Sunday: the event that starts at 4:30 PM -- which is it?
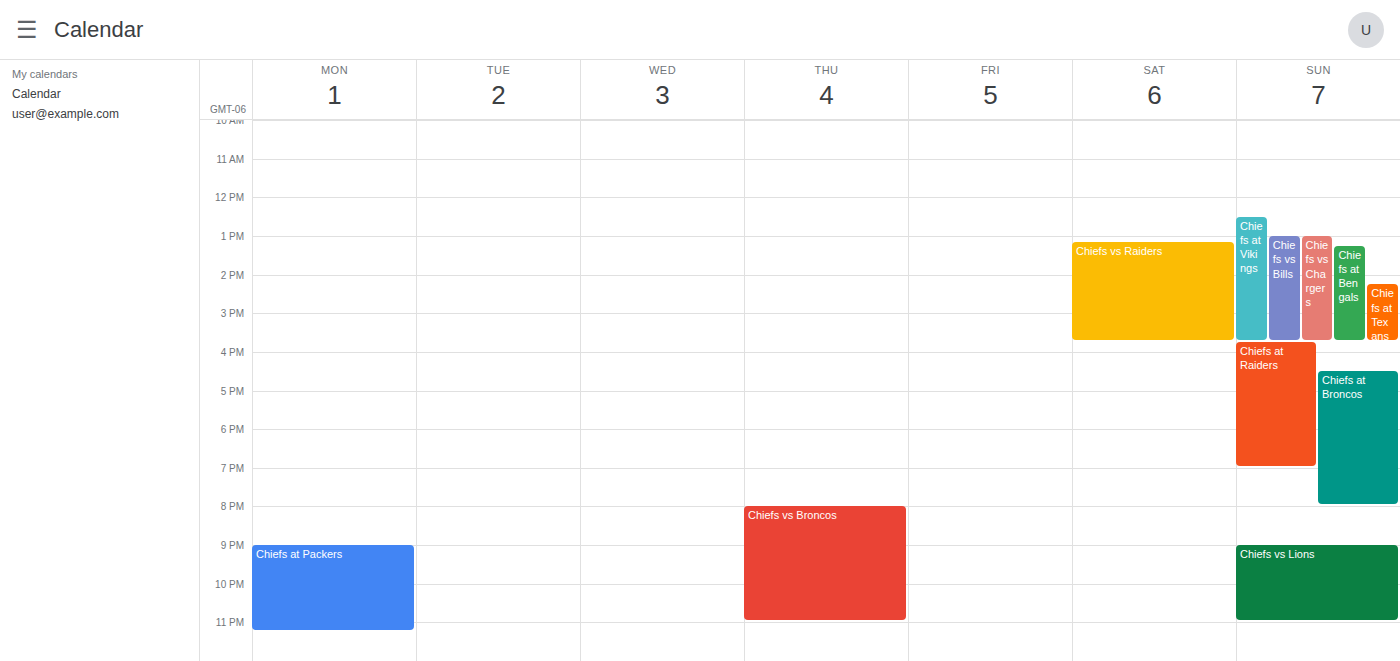
"Chiefs at Broncos"